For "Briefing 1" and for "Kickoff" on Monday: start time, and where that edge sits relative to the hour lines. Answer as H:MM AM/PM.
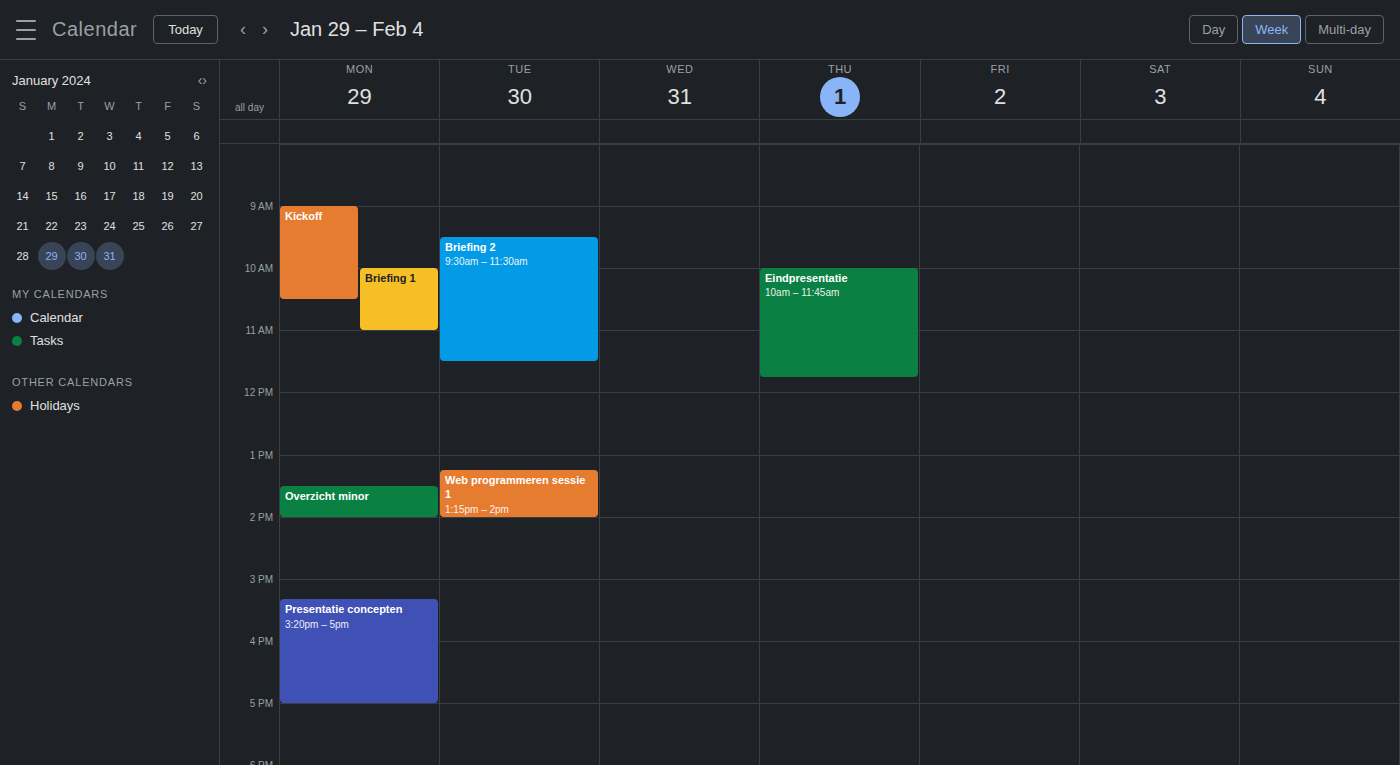
"Briefing 1": 10:00 AM, exactly on the 10 AM line. "Kickoff": 9:00 AM, exactly on the 9 AM line.